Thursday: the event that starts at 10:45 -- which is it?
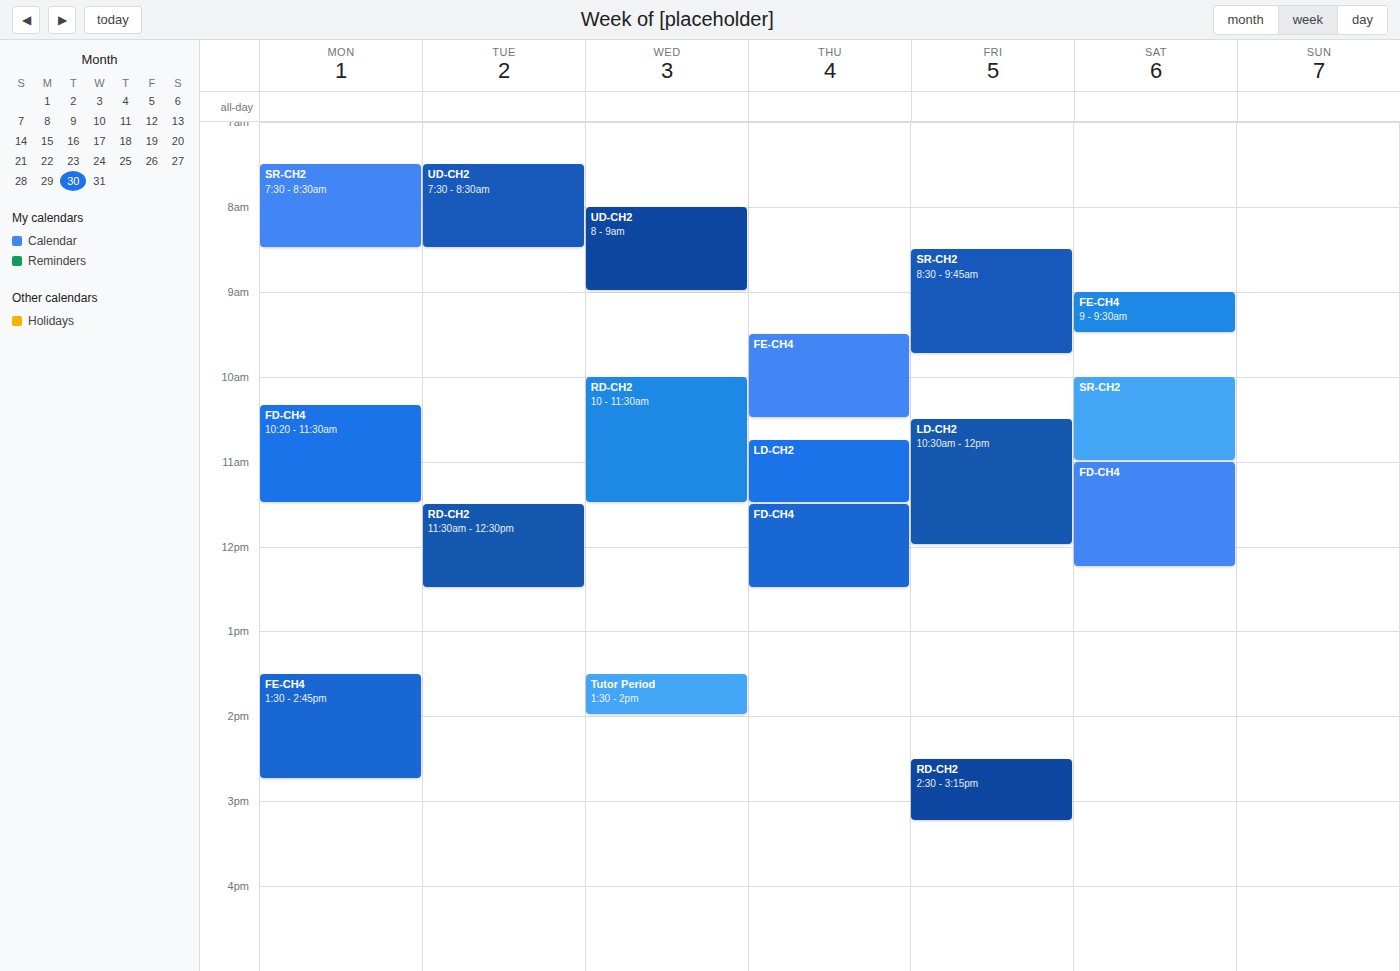
"LD-CH2"